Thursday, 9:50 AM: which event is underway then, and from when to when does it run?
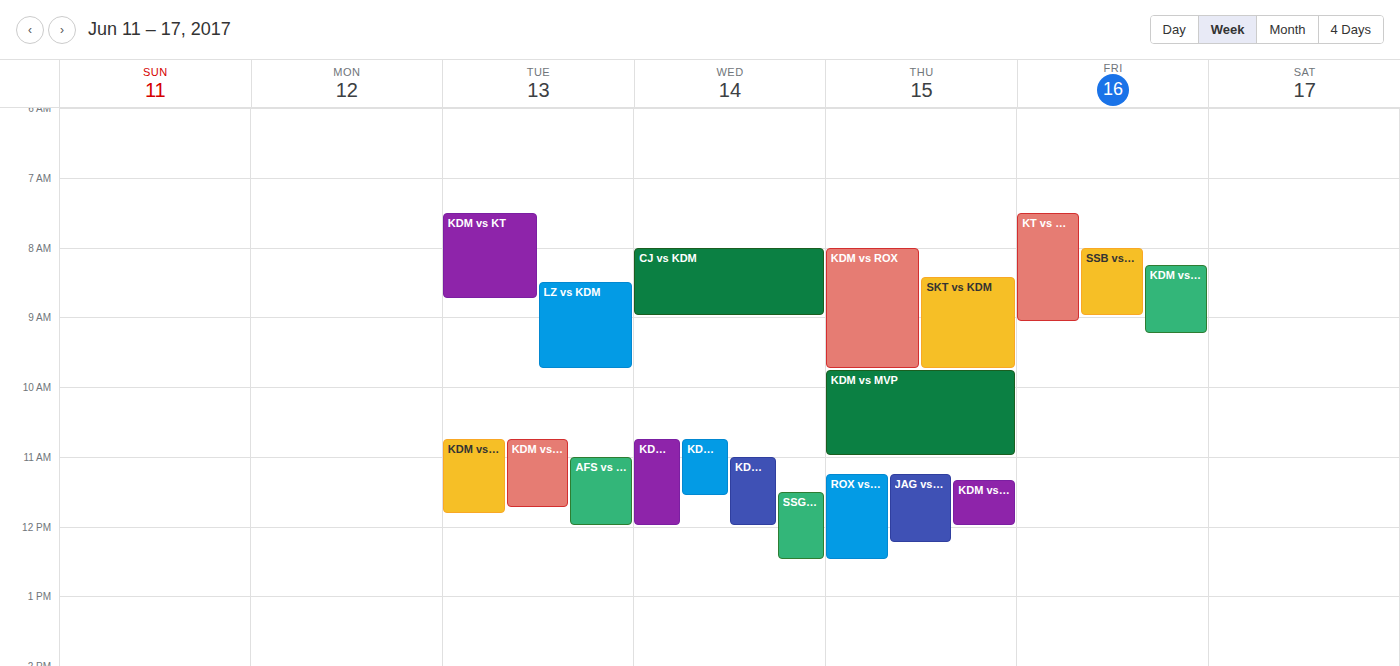
"KDM vs MVP", 9:45 AM to 11:00 AM